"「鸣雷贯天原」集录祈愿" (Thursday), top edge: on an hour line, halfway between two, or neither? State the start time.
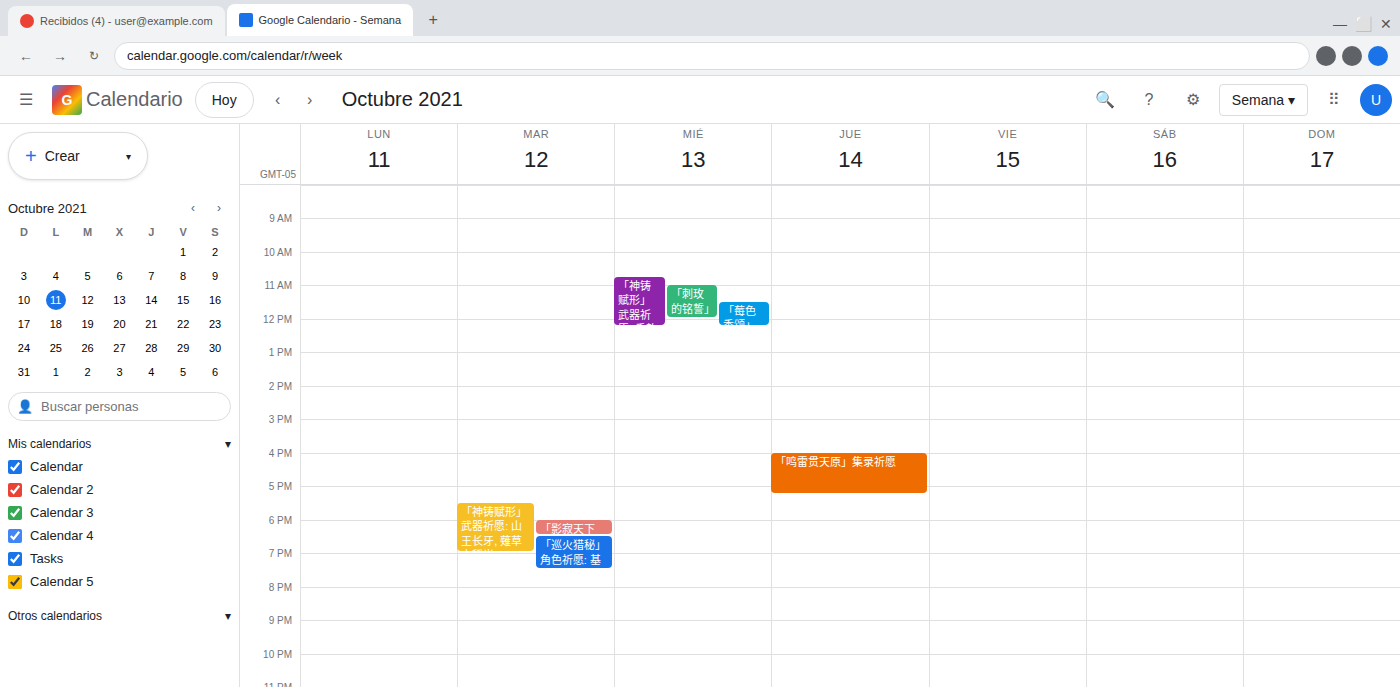
4:00 PM -- exactly on the 4 PM line.